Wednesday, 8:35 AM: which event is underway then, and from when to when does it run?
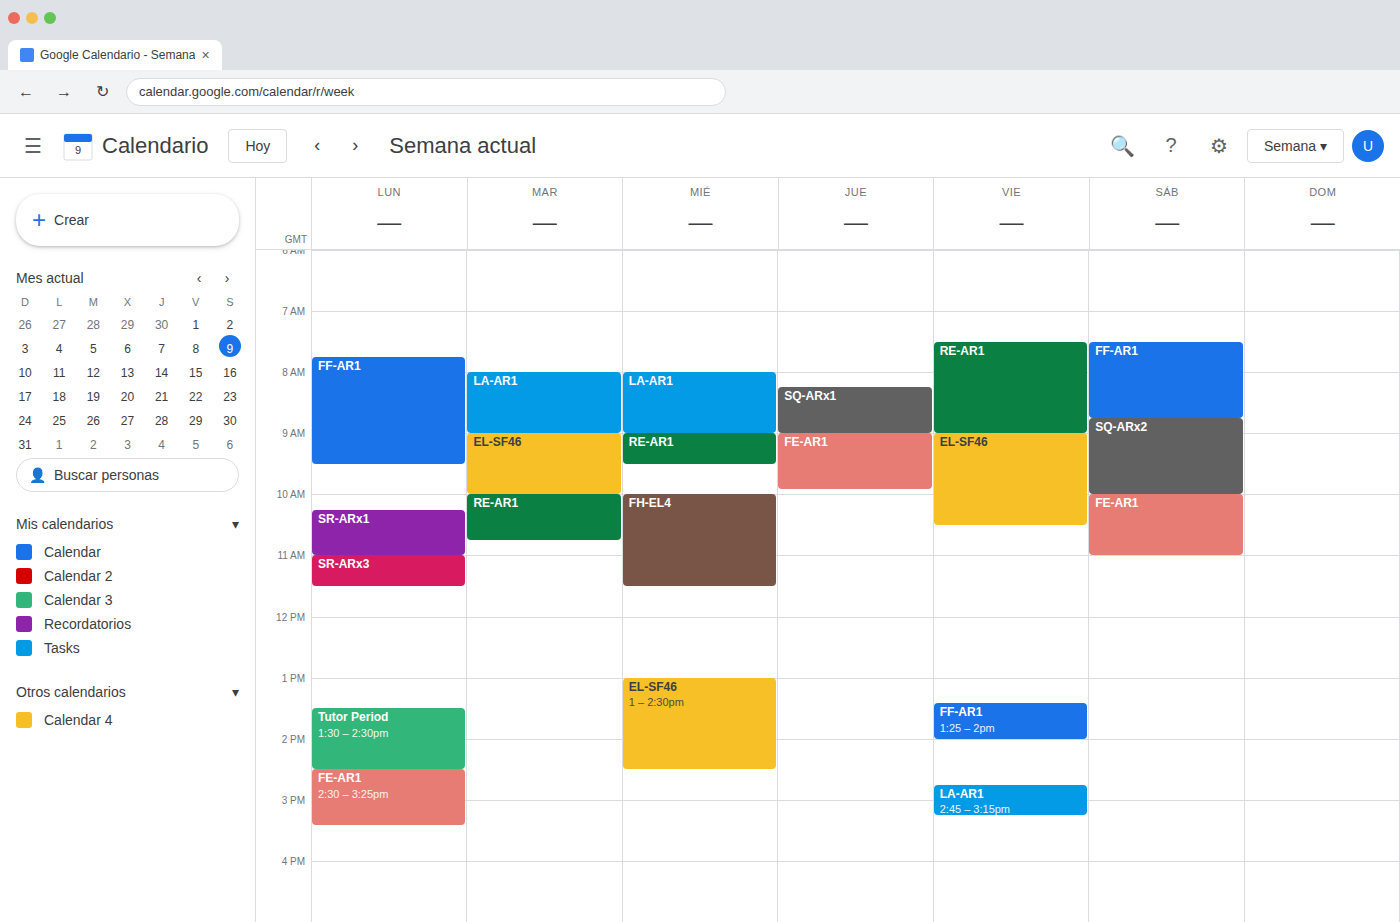
"LA-AR1", 8:00 AM to 9:00 AM